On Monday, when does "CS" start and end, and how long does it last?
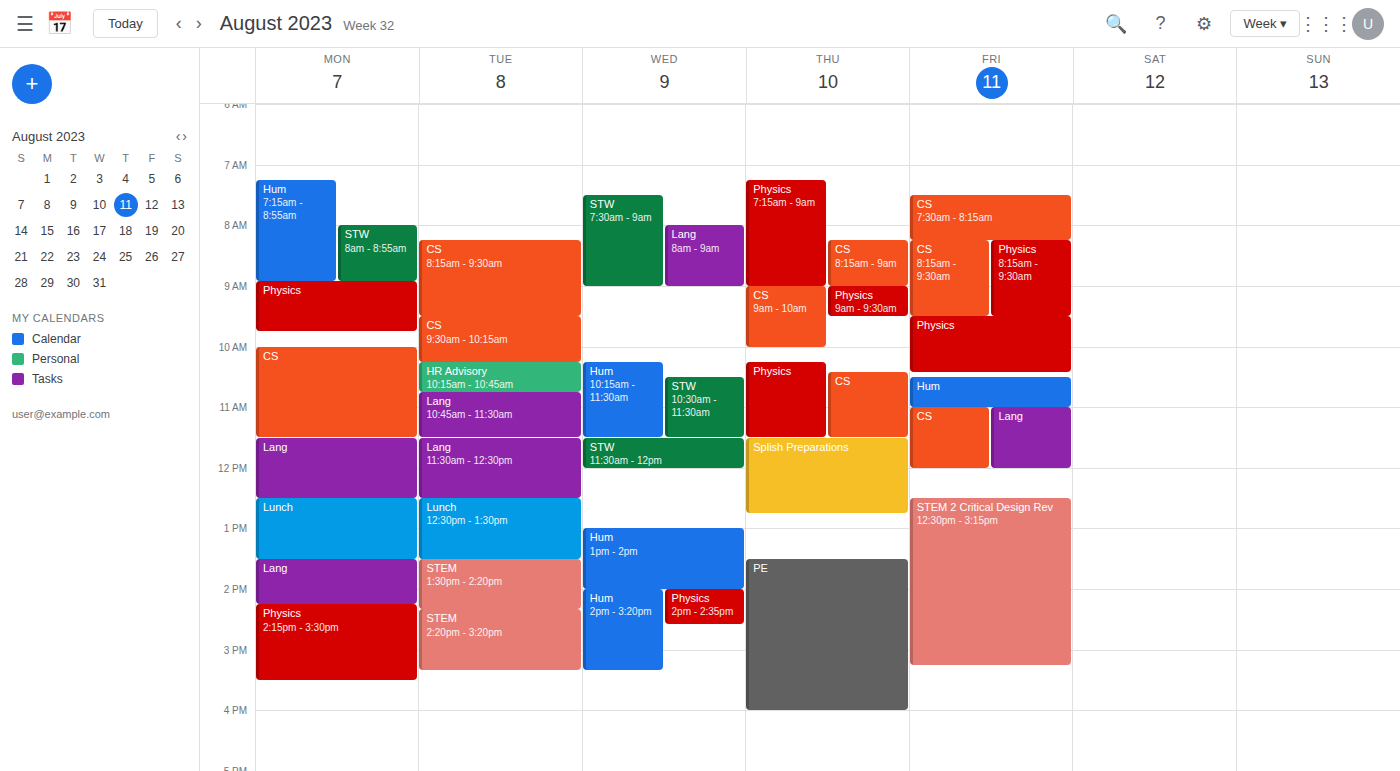
10:00 to 11:30, 1 hour 30 minutes